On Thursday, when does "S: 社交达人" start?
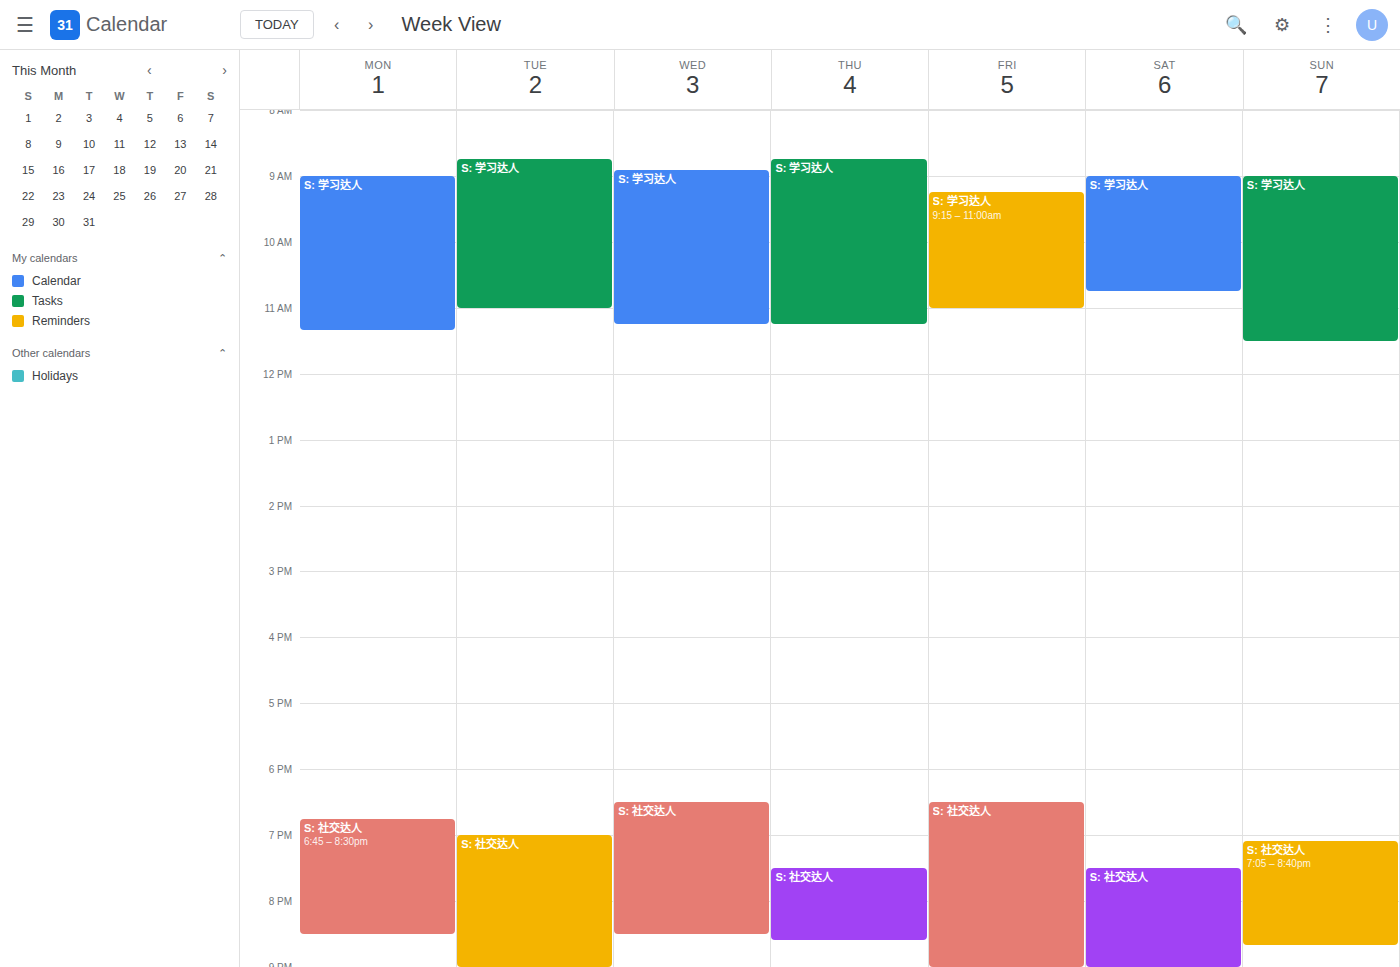
7:30 PM